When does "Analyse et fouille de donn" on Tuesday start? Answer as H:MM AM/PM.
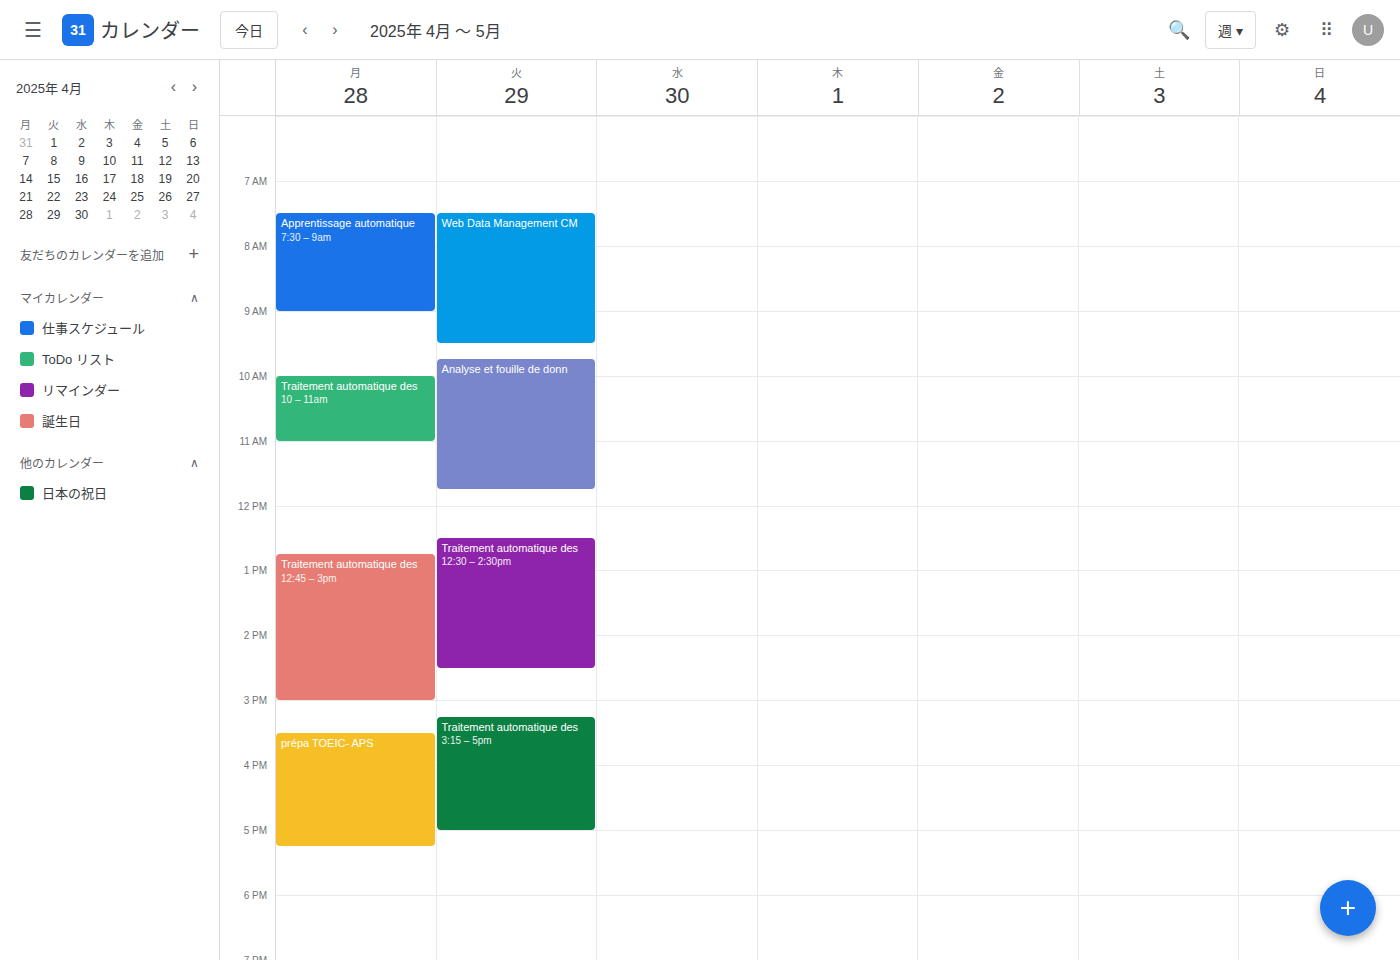
9:45 AM